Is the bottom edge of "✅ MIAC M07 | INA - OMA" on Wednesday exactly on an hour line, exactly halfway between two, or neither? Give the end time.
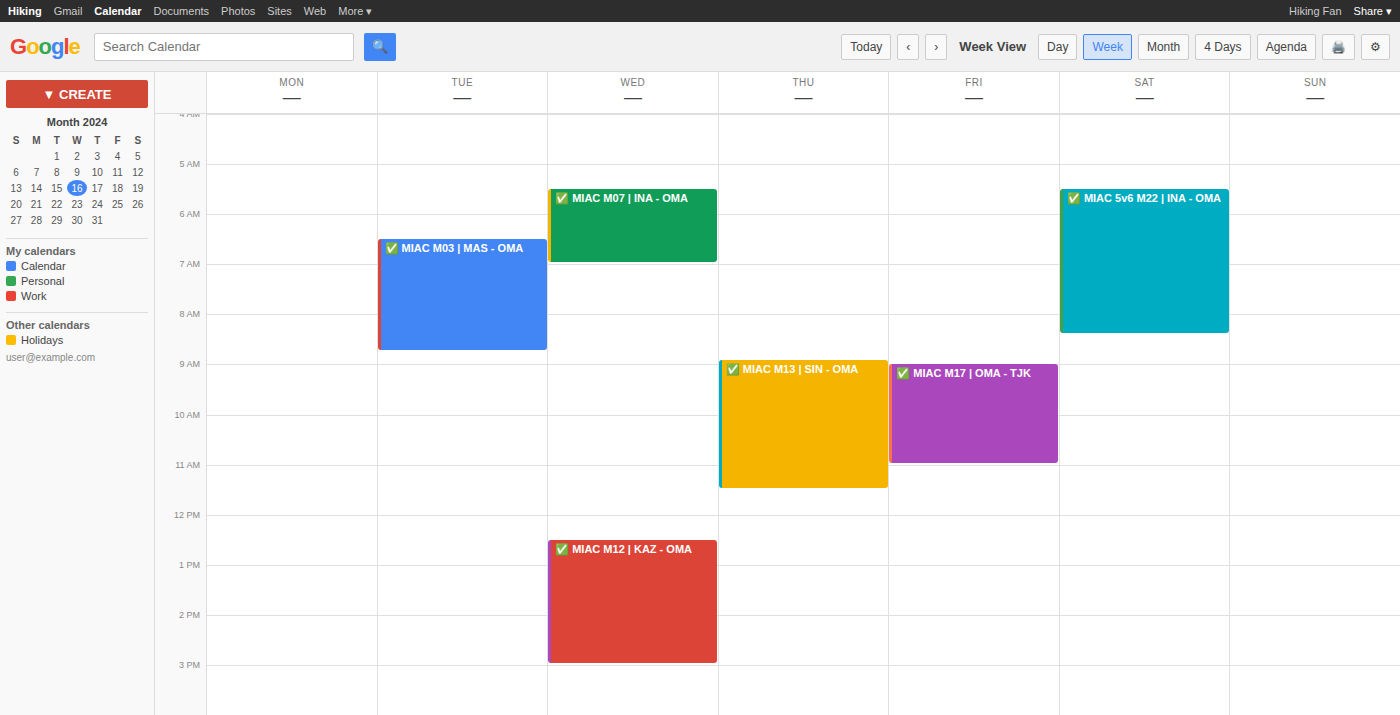
7:00 AM -- exactly on the 7 AM line.